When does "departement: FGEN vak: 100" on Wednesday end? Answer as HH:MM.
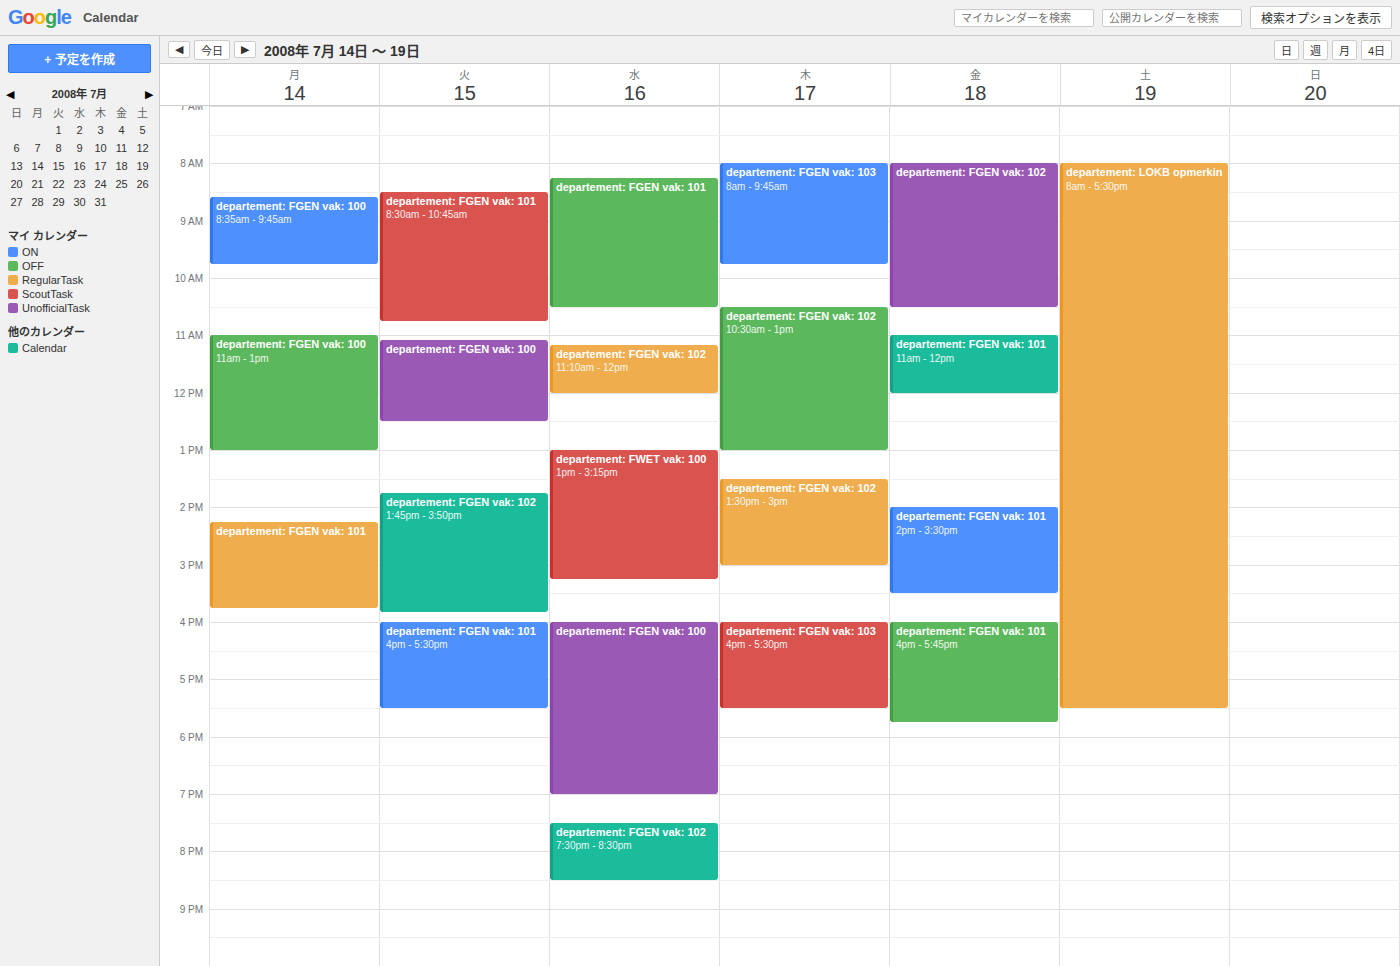
19:00